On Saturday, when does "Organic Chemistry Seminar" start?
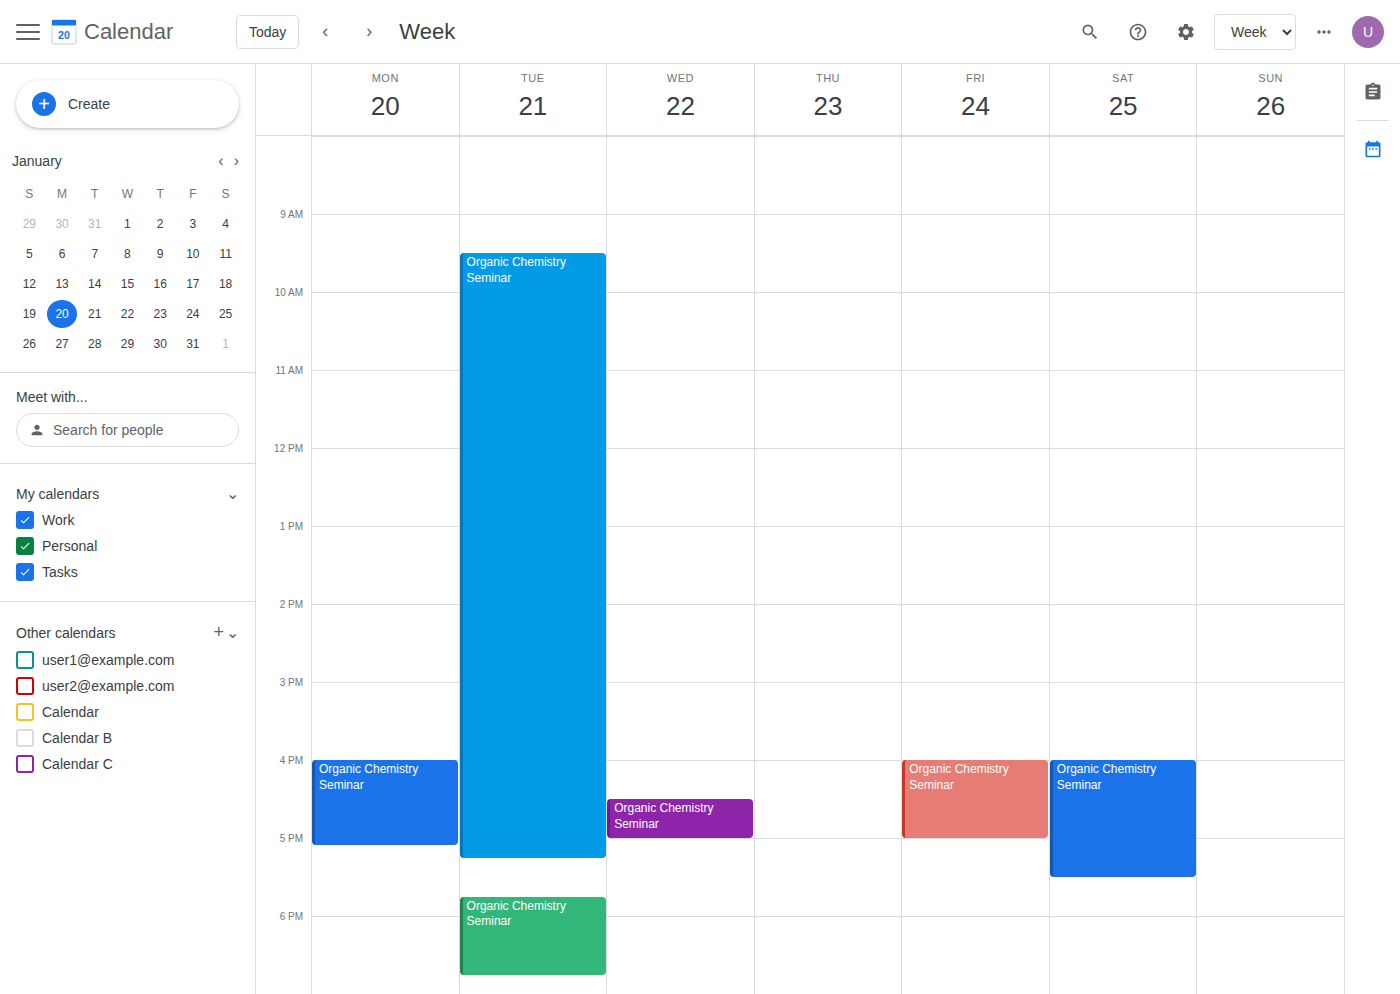
4:00 PM